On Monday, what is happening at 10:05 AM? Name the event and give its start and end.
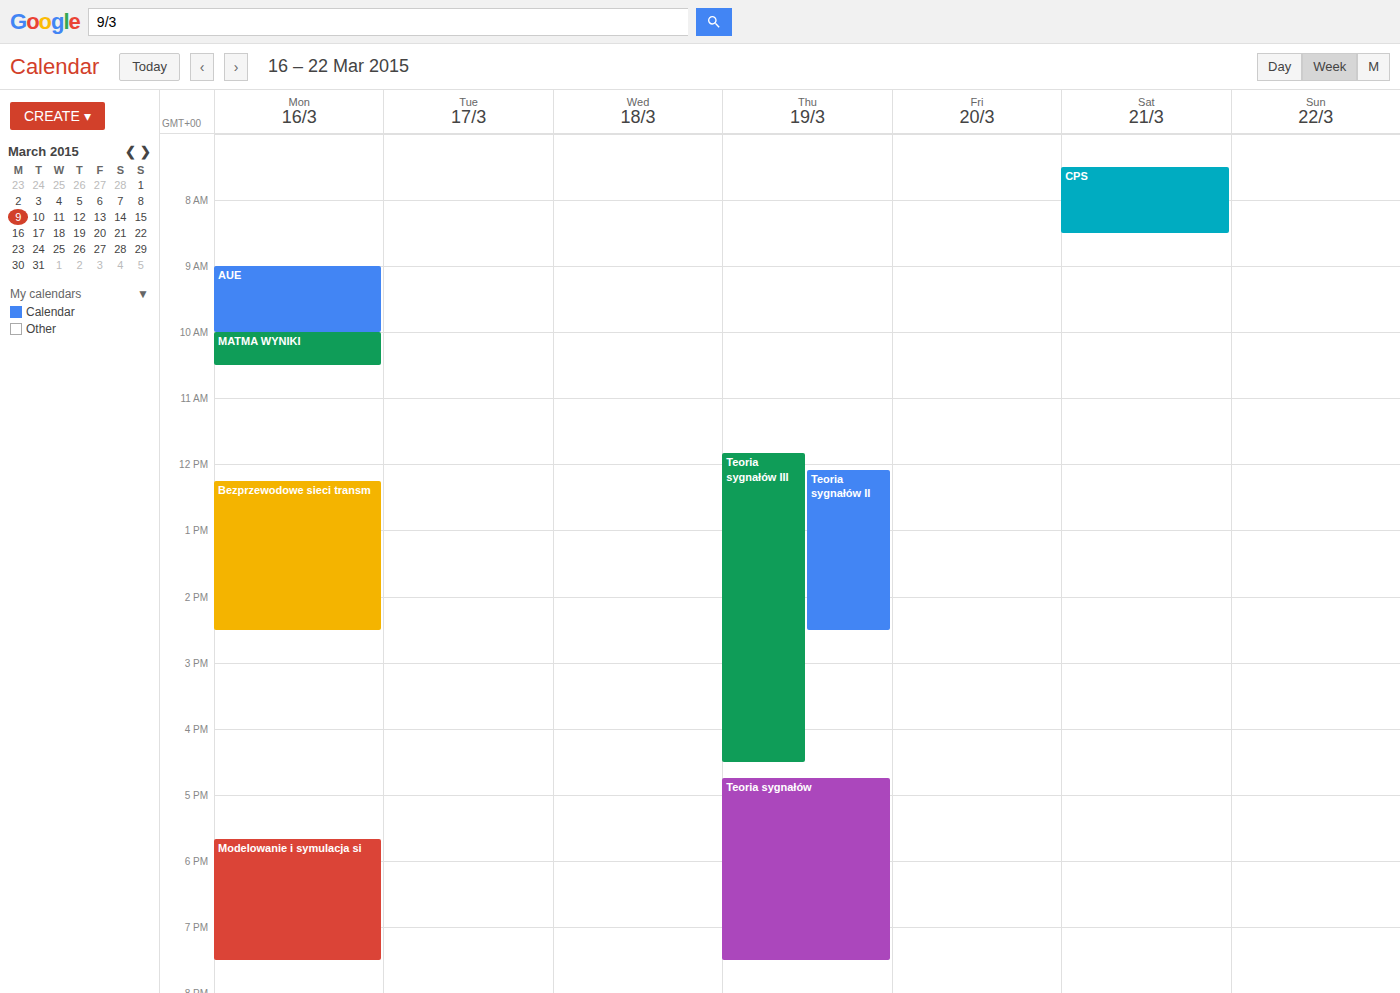
"MATMA WYNIKI", 10:00 AM to 10:30 AM